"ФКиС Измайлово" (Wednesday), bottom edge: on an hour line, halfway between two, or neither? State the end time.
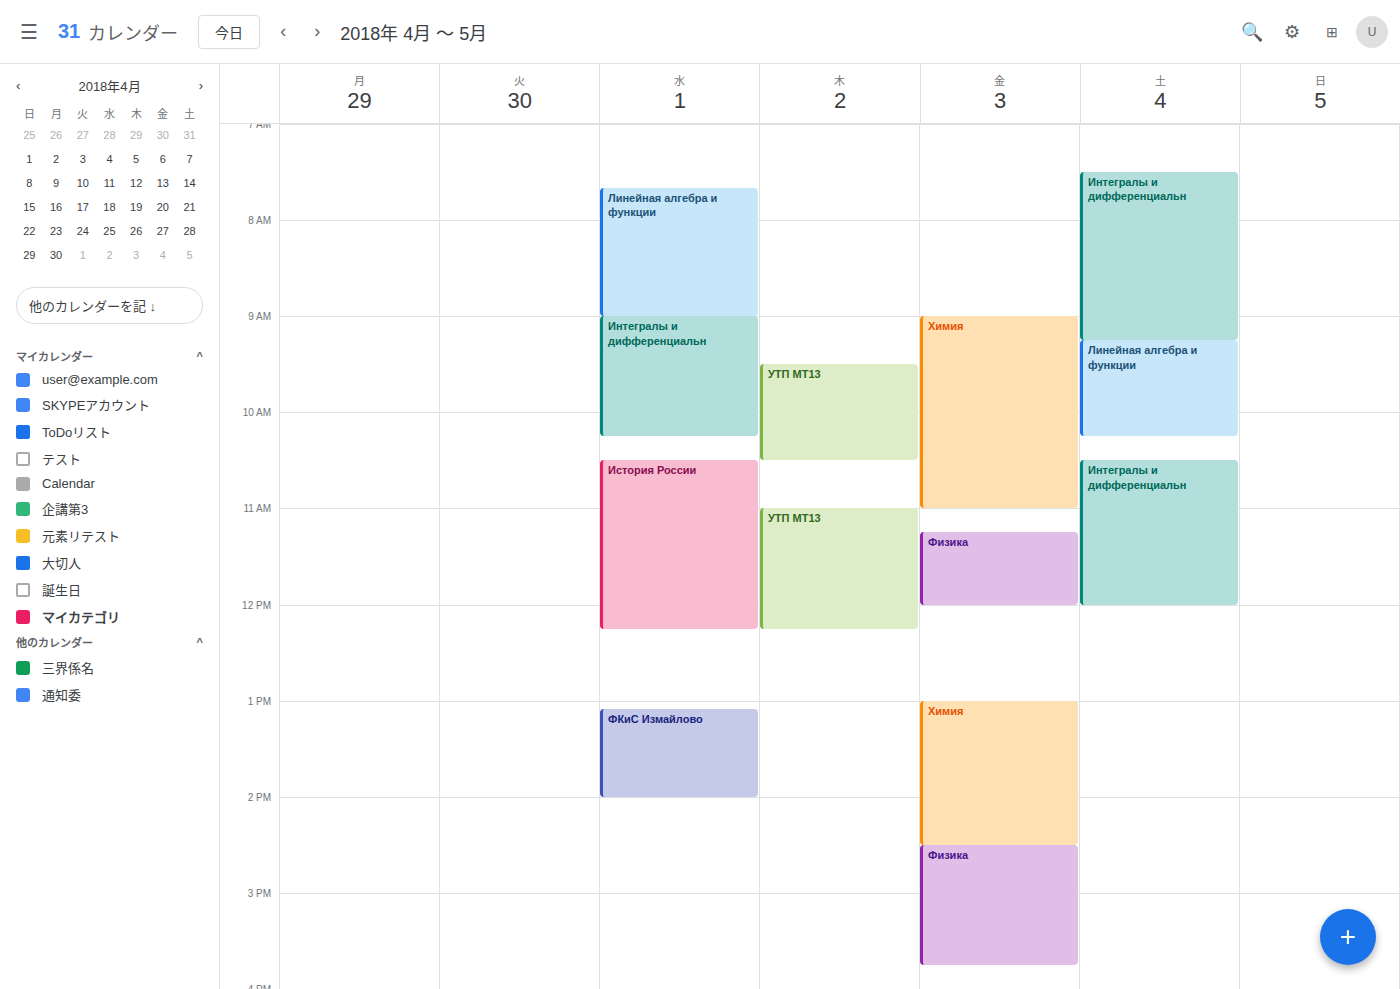
2:00 PM -- exactly on the 2 PM line.